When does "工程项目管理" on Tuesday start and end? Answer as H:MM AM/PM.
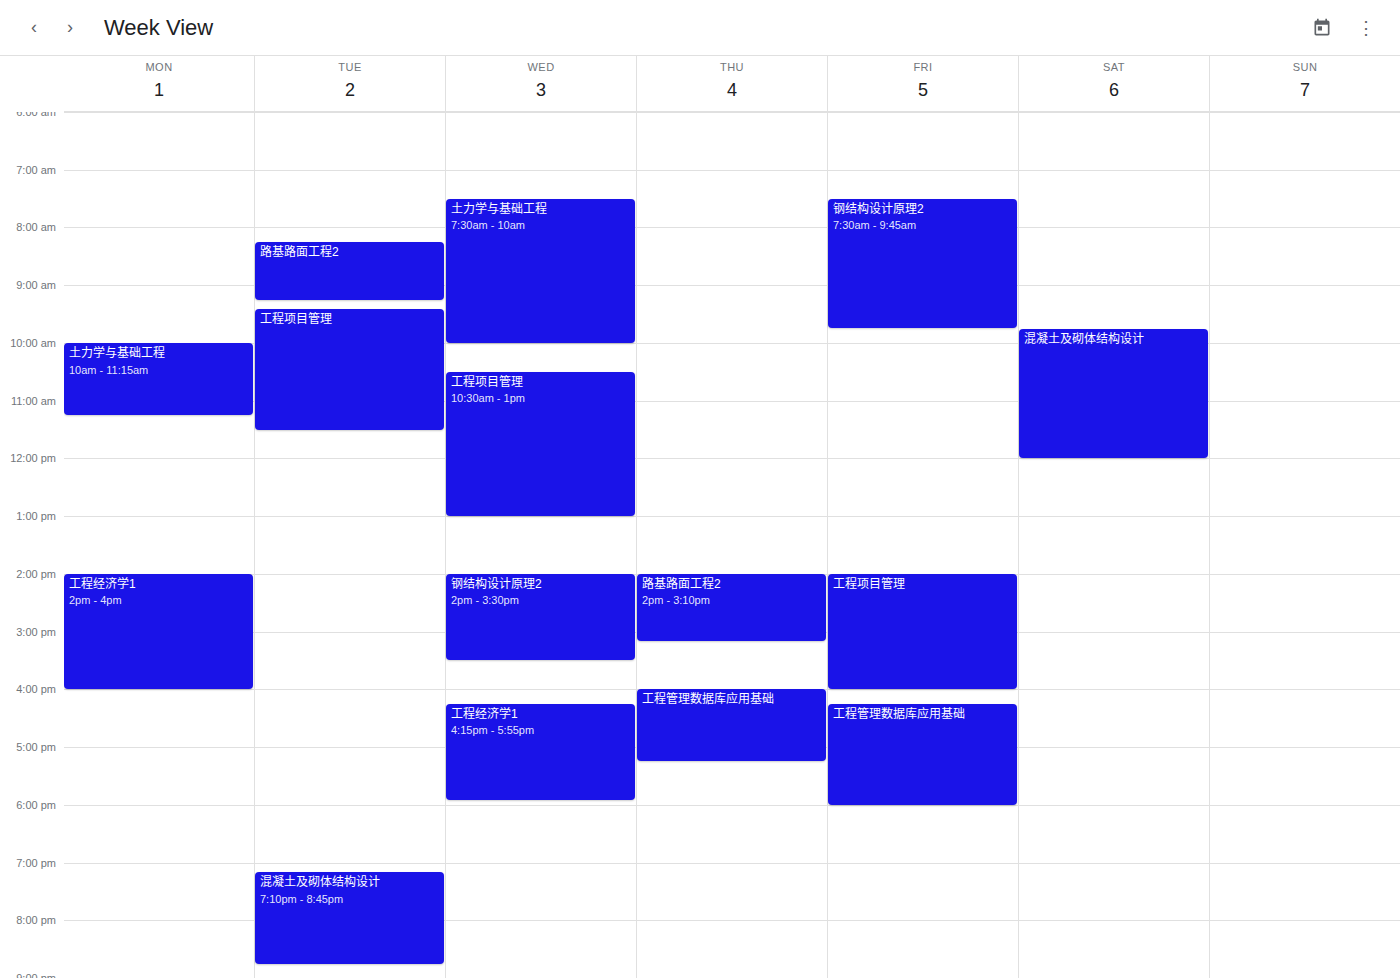
9:25 AM to 11:30 AM